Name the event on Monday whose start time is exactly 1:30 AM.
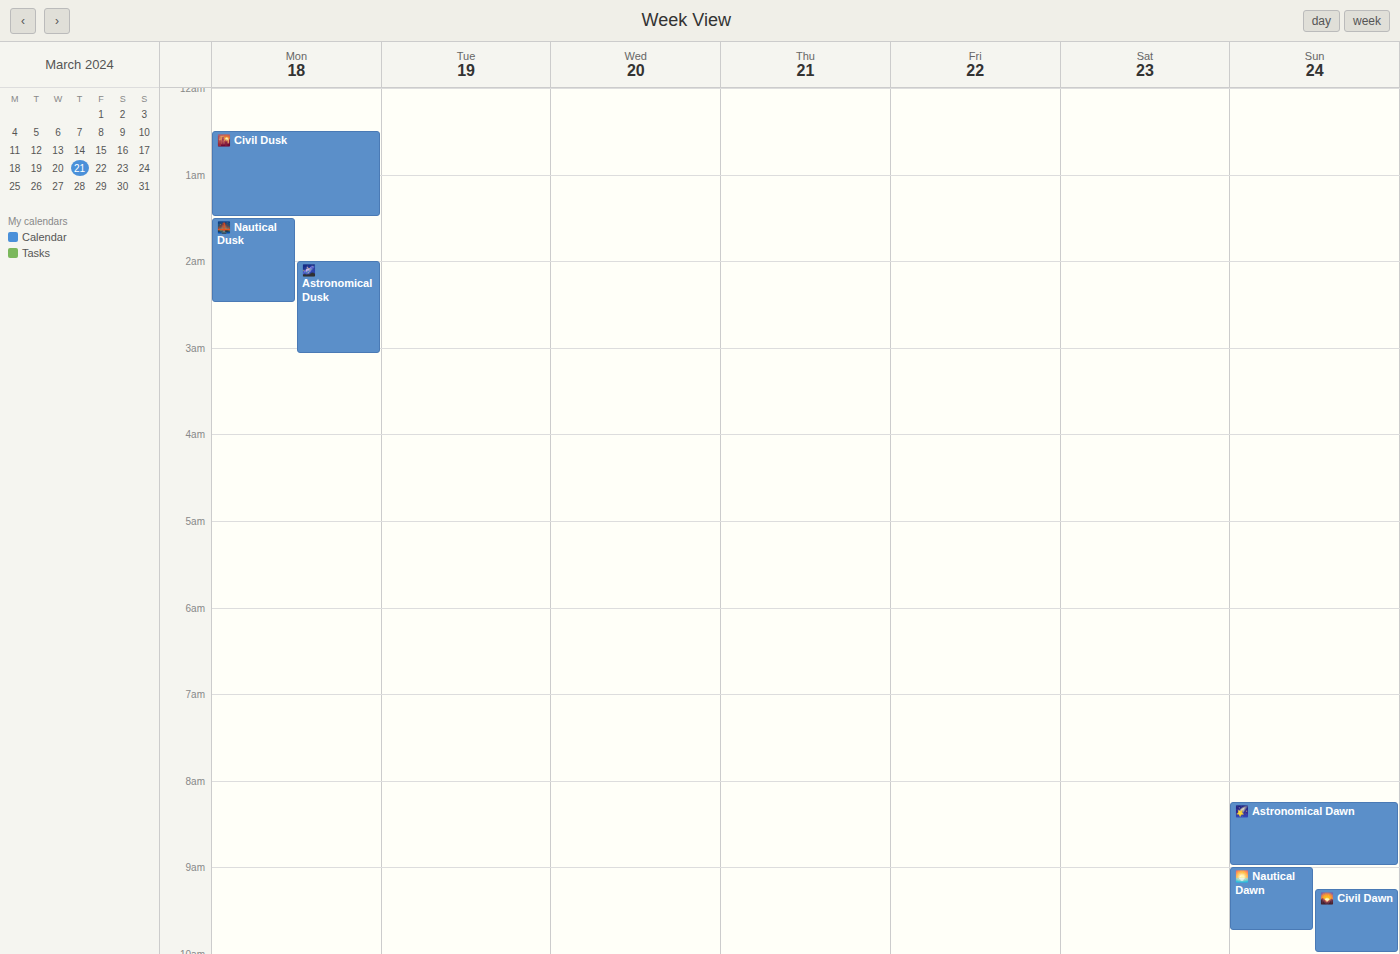
"🌉 Nautical Dusk"